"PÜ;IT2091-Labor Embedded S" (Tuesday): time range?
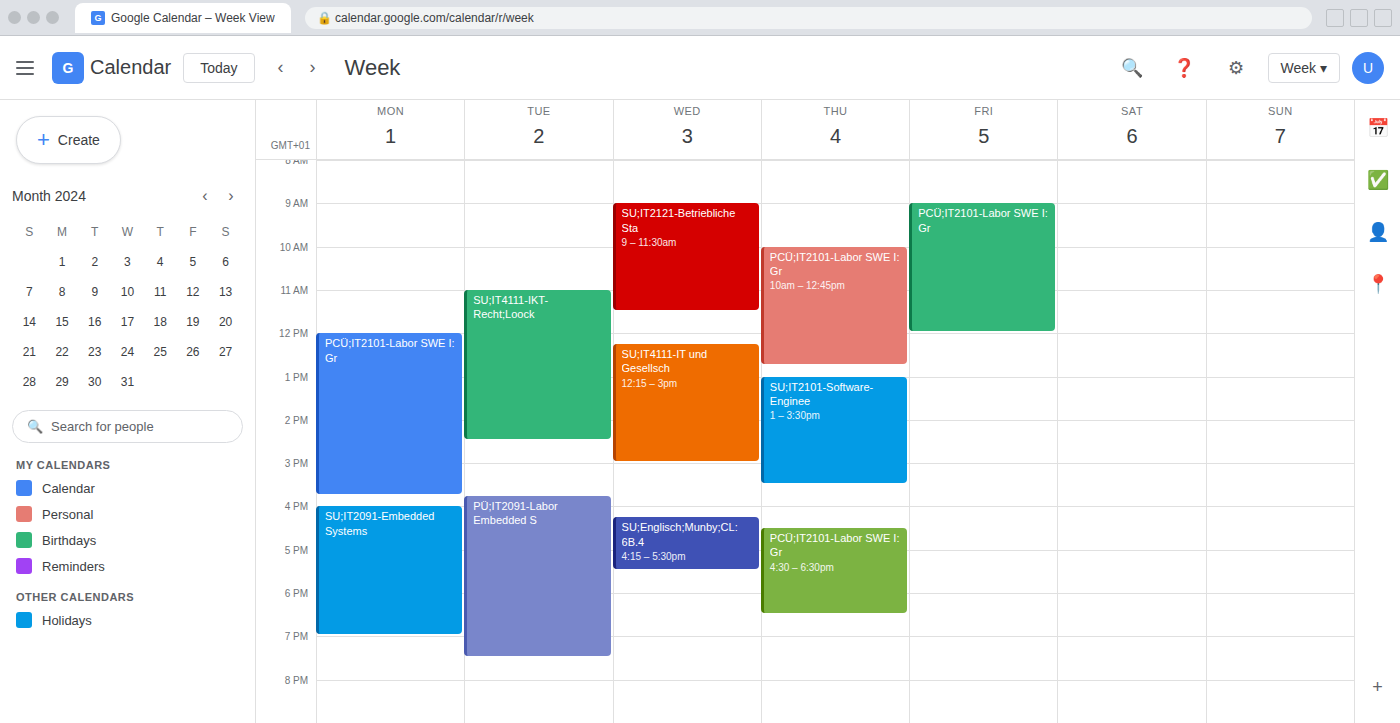
3:45 PM to 7:30 PM